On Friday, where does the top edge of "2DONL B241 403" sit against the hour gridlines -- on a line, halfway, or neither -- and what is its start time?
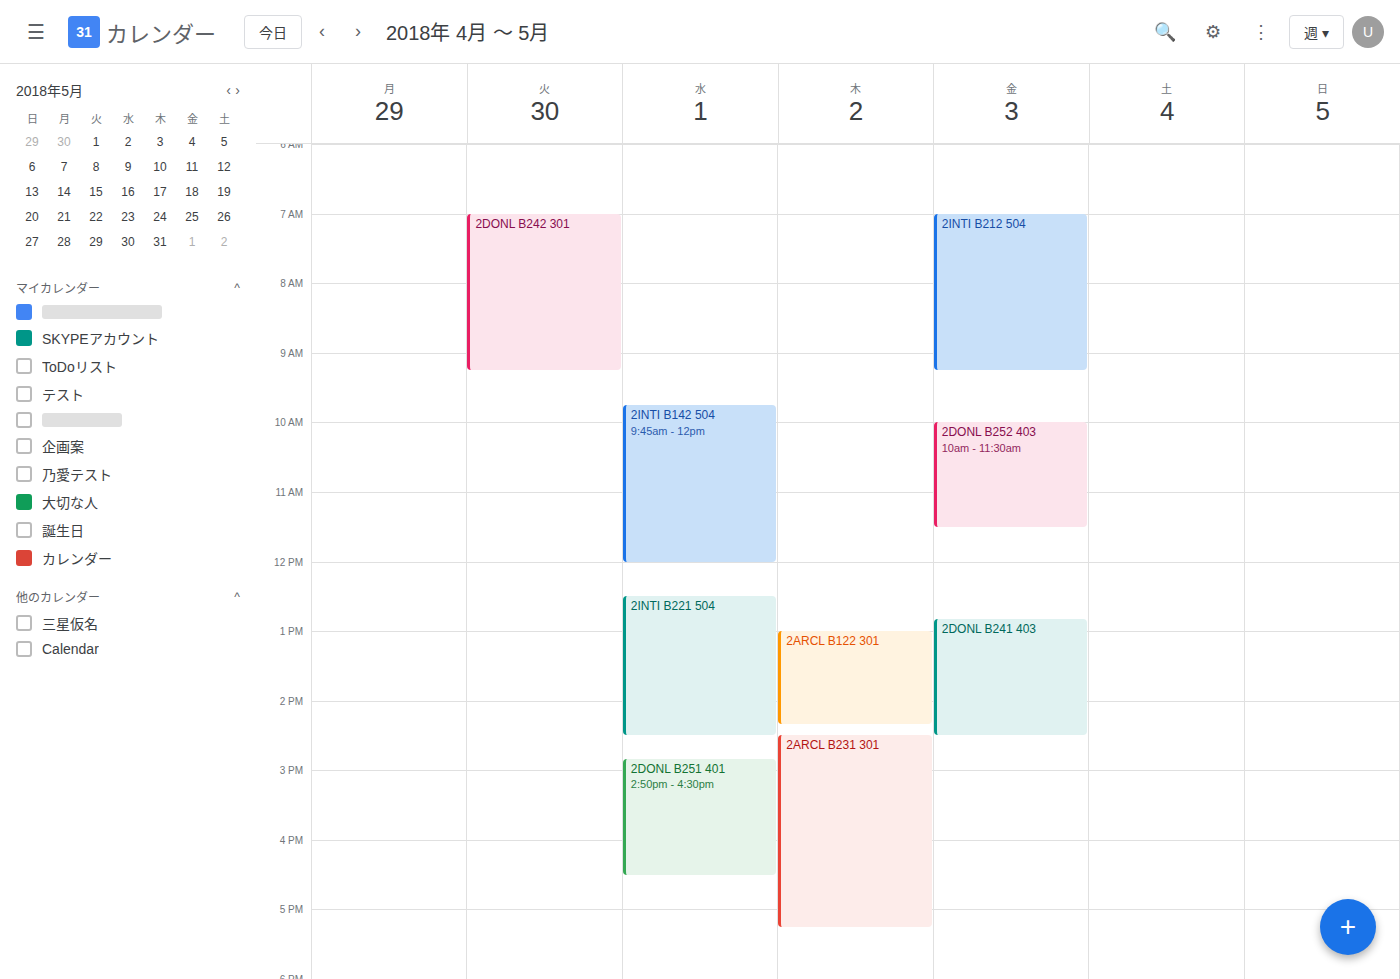
12:50 PM -- neither: 50 minutes below the 12 PM line and 10 minutes above the 1 PM line.